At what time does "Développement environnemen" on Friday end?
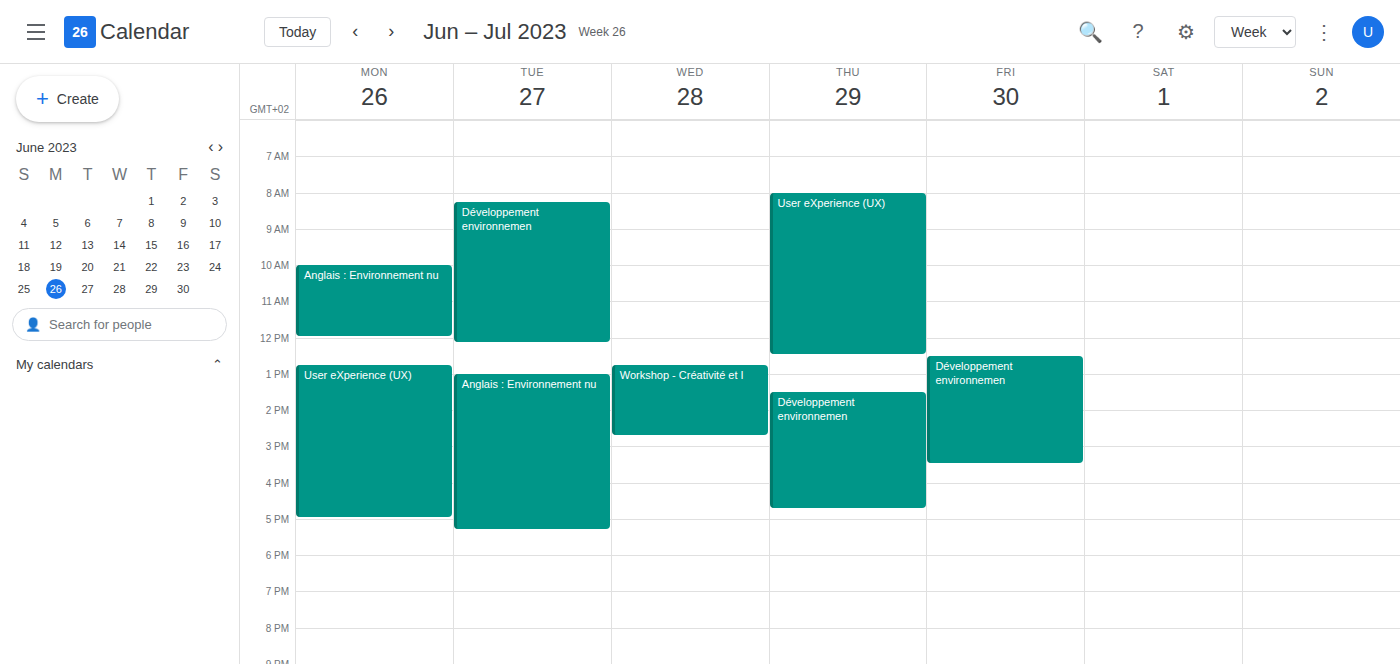
3:30 PM